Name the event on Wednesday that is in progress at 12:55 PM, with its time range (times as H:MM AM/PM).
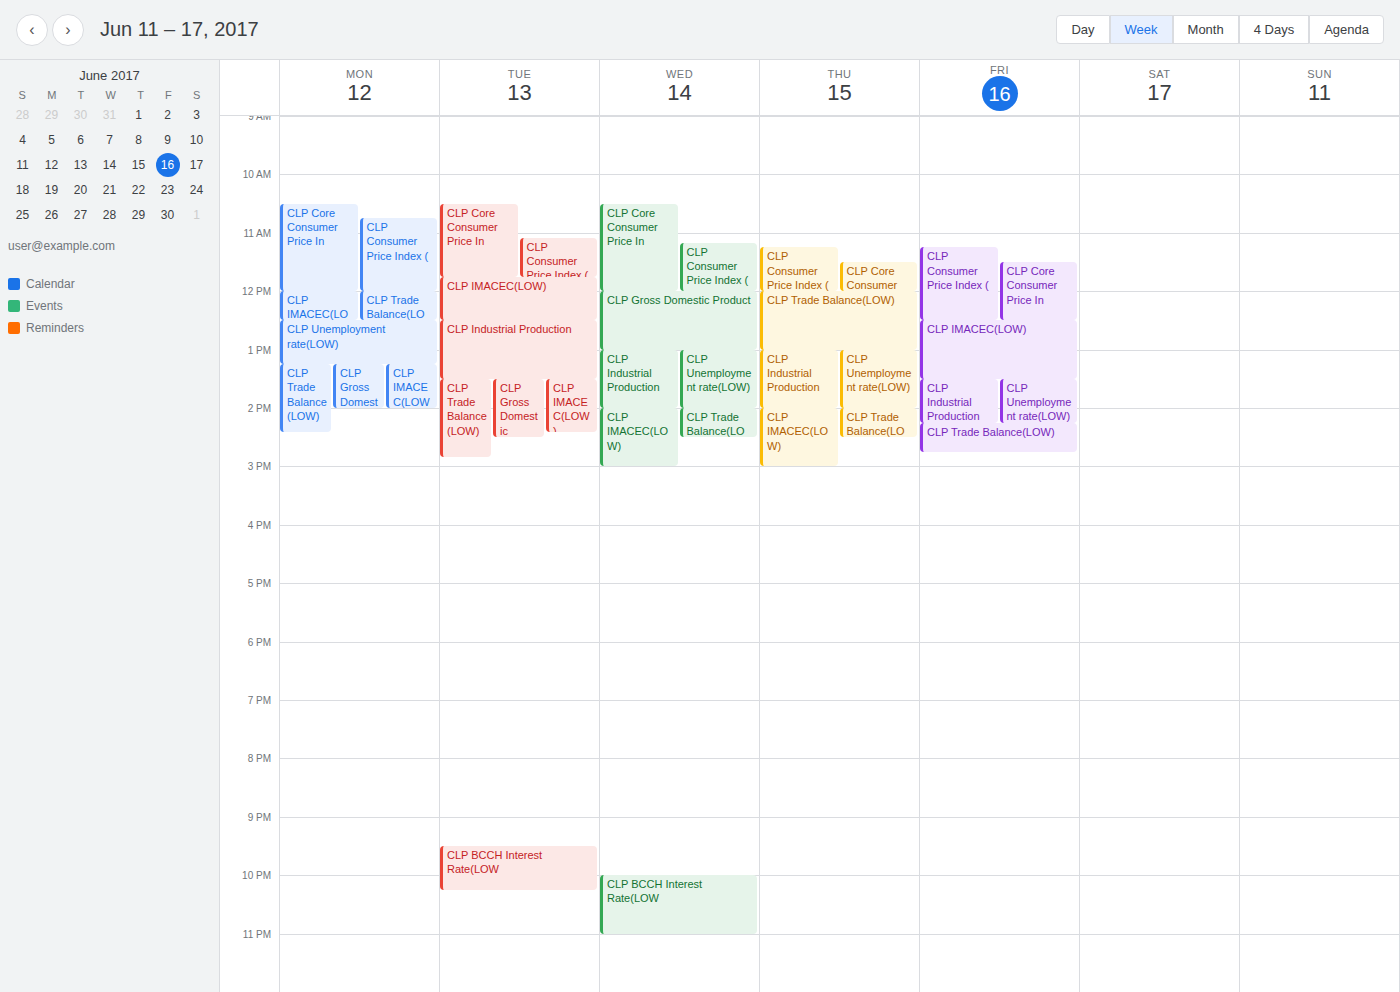
"CLP Gross Domestic Product", 12:00 PM to 1:00 PM